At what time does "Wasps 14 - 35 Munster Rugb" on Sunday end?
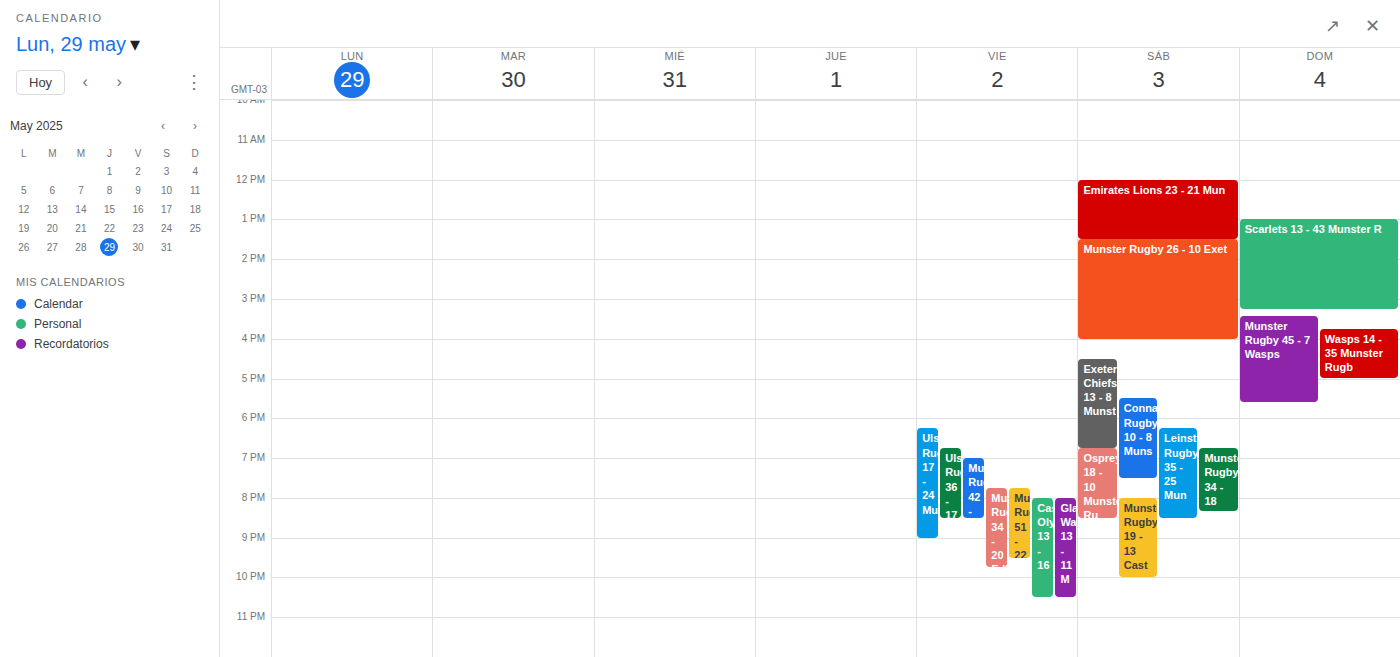
5:00 PM